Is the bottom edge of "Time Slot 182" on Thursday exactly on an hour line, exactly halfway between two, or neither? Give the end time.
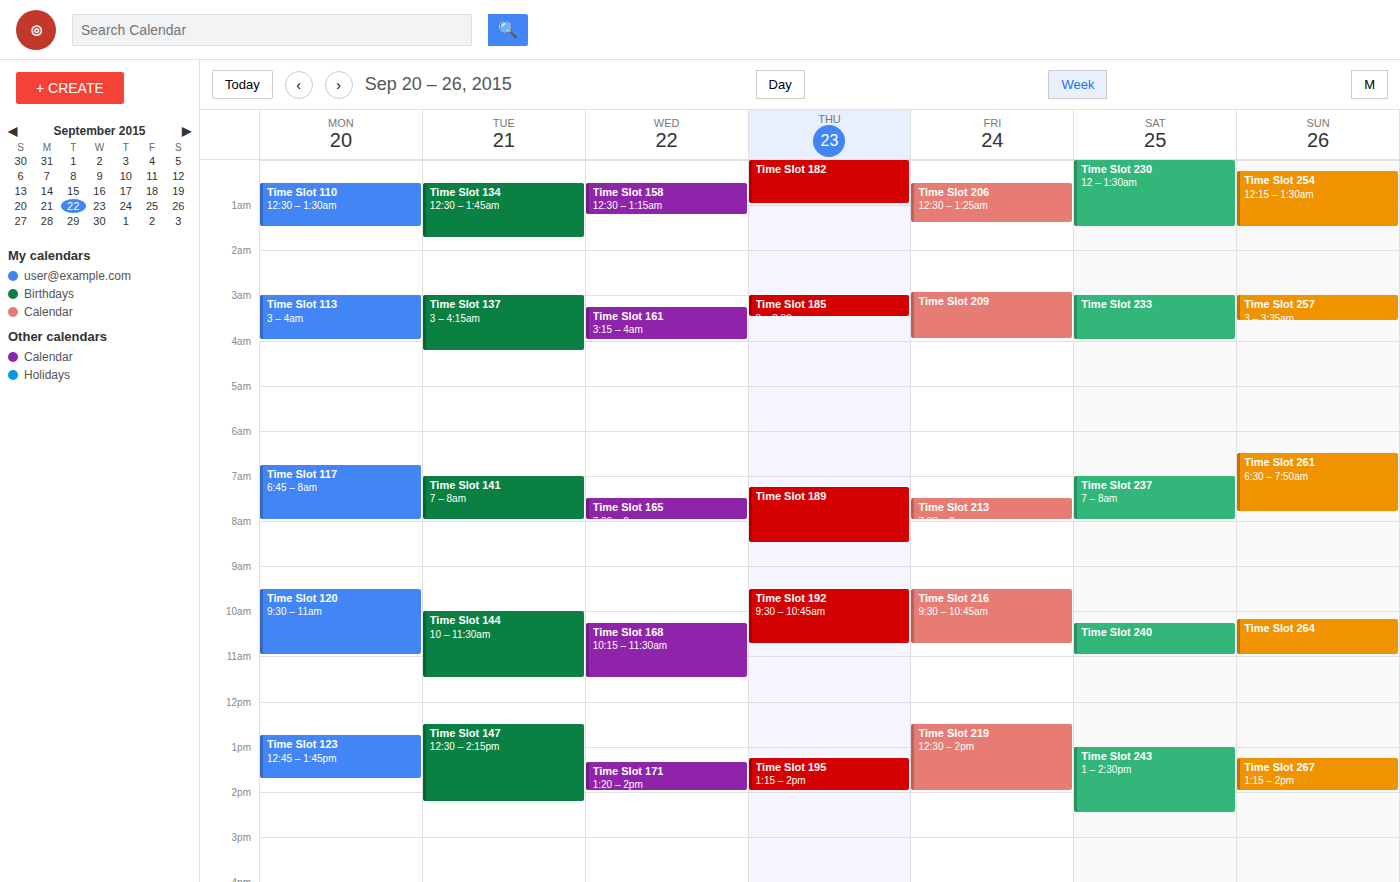
1:00 AM -- exactly on the 1 AM line.